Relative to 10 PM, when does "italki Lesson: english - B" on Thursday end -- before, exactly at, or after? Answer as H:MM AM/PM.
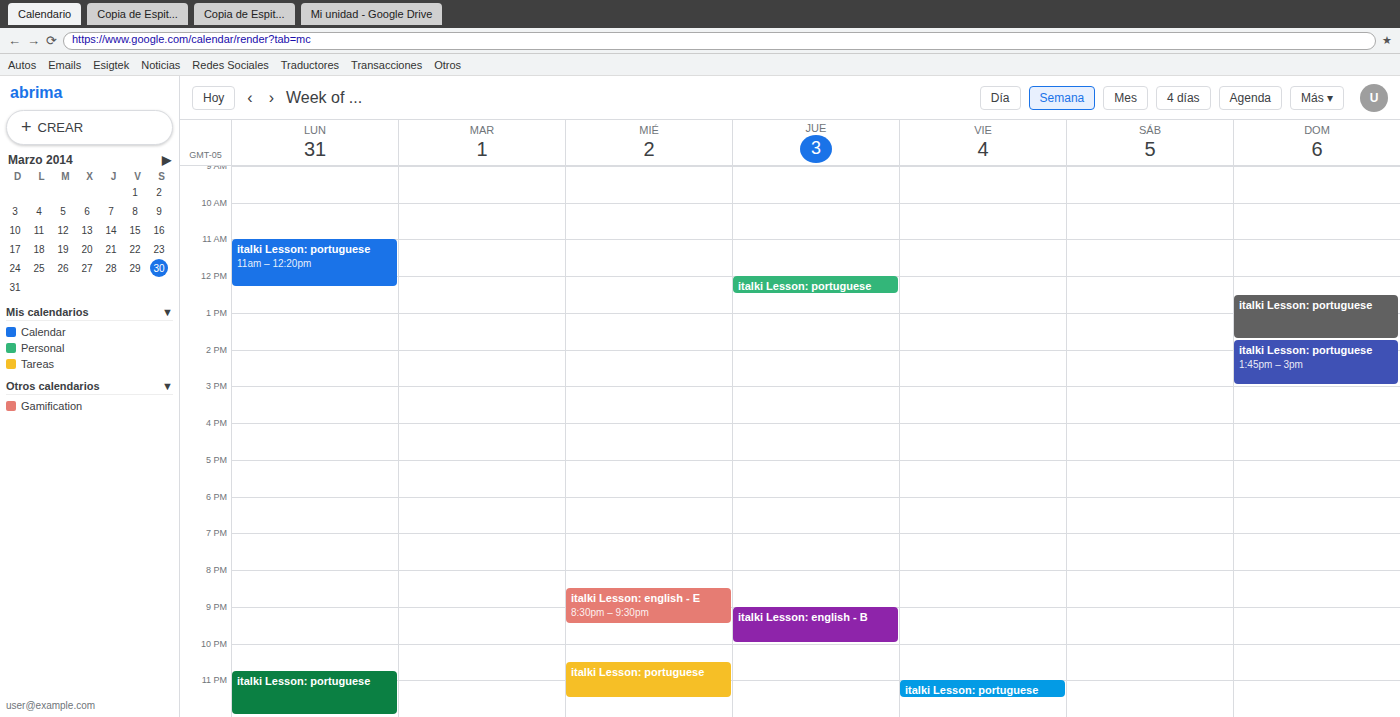
10:00 PM -- exactly at 10 PM, on the 10 PM line.